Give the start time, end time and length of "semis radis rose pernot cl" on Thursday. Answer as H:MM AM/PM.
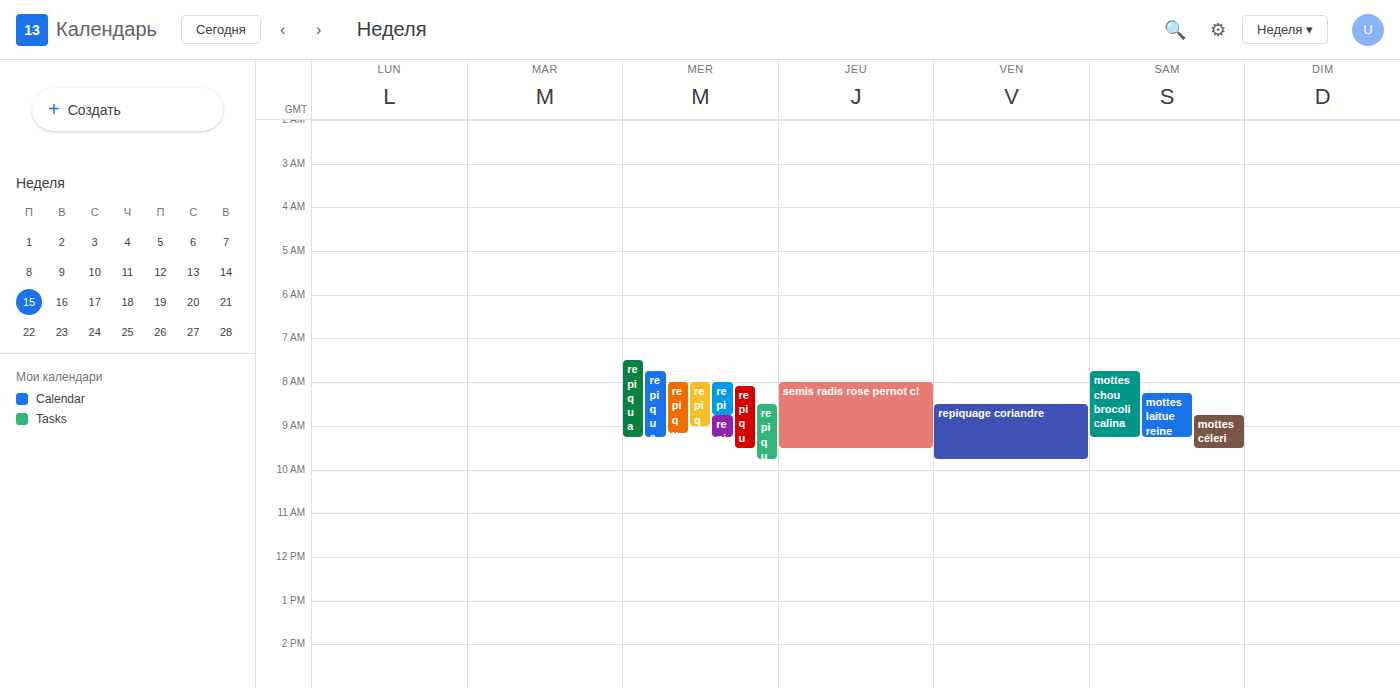
8:00 AM to 9:30 AM, 1 hour 30 minutes